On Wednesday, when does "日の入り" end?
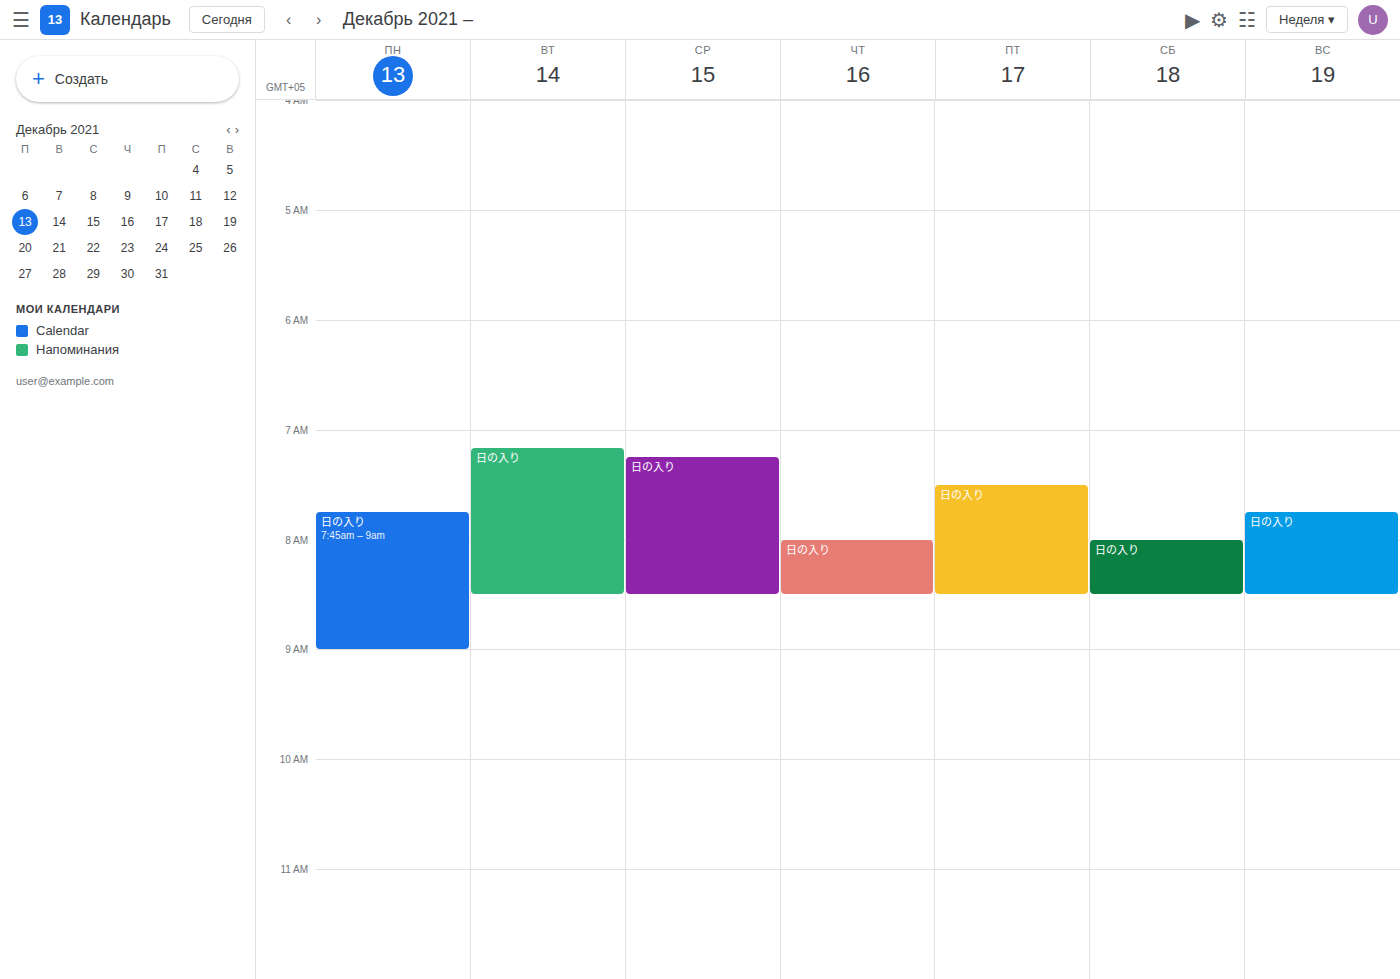
8:30 AM